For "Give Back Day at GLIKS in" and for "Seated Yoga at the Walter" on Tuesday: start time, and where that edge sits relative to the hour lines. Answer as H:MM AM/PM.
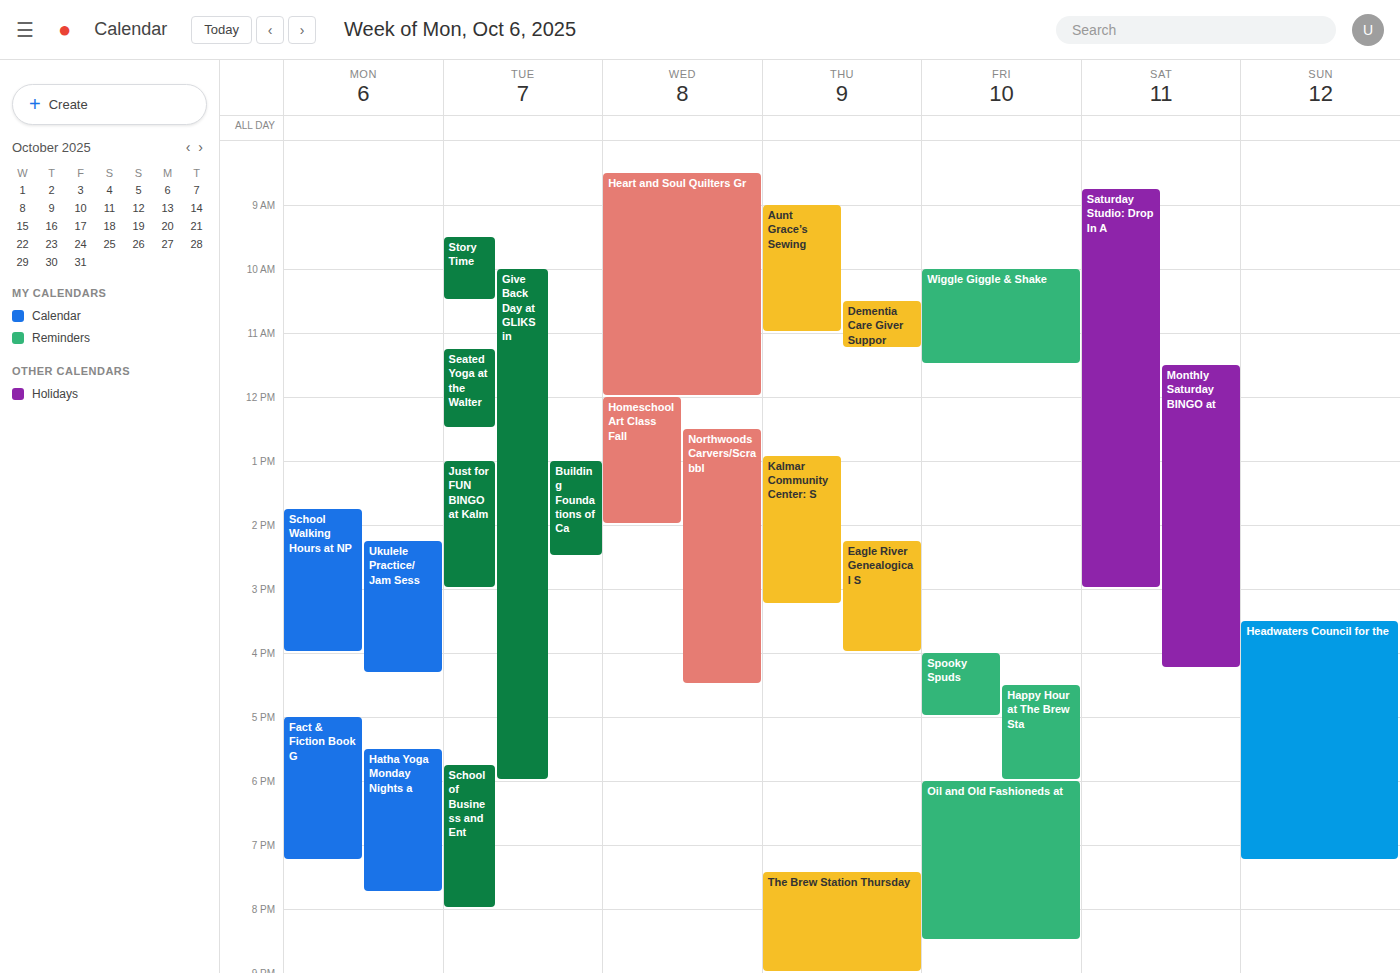
"Give Back Day at GLIKS in": 10:00 AM, exactly on the 10 AM line. "Seated Yoga at the Walter": 11:15 AM, neither: a quarter of the way from the 11 AM line to the 12 PM line.